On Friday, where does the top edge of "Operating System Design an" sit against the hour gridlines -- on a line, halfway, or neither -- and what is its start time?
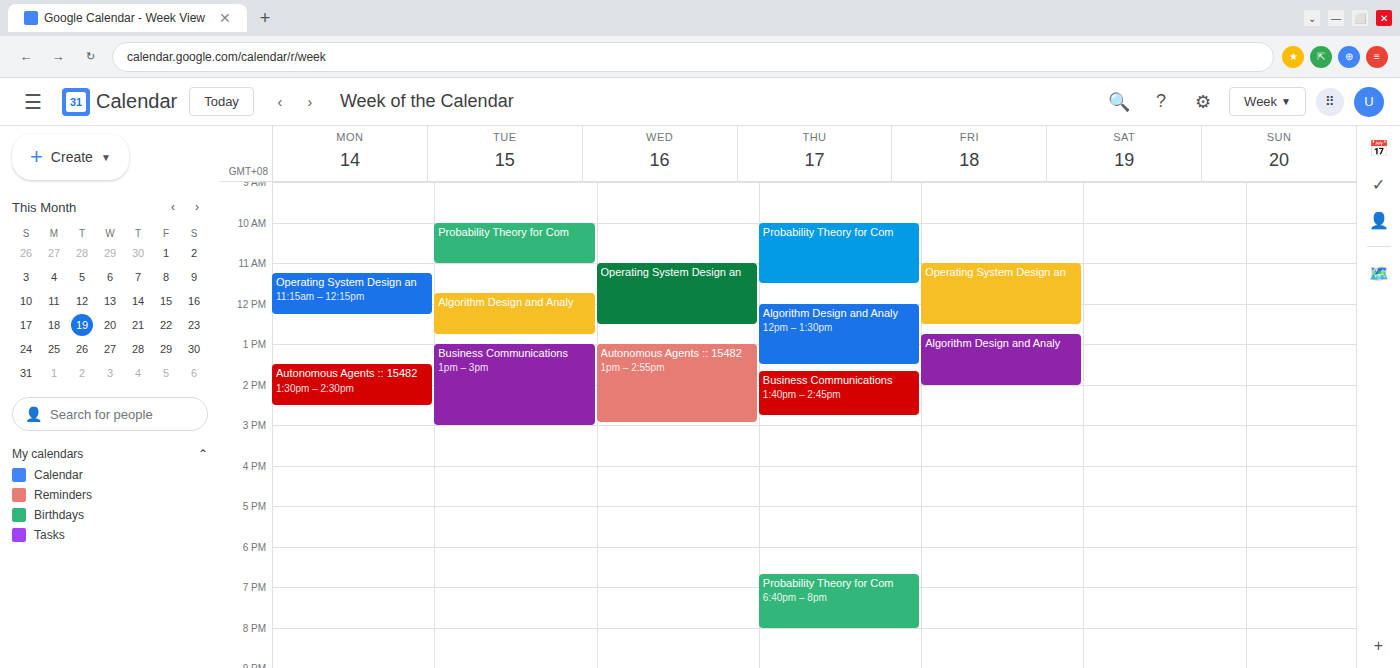
11:00 AM -- exactly on the 11 AM line.